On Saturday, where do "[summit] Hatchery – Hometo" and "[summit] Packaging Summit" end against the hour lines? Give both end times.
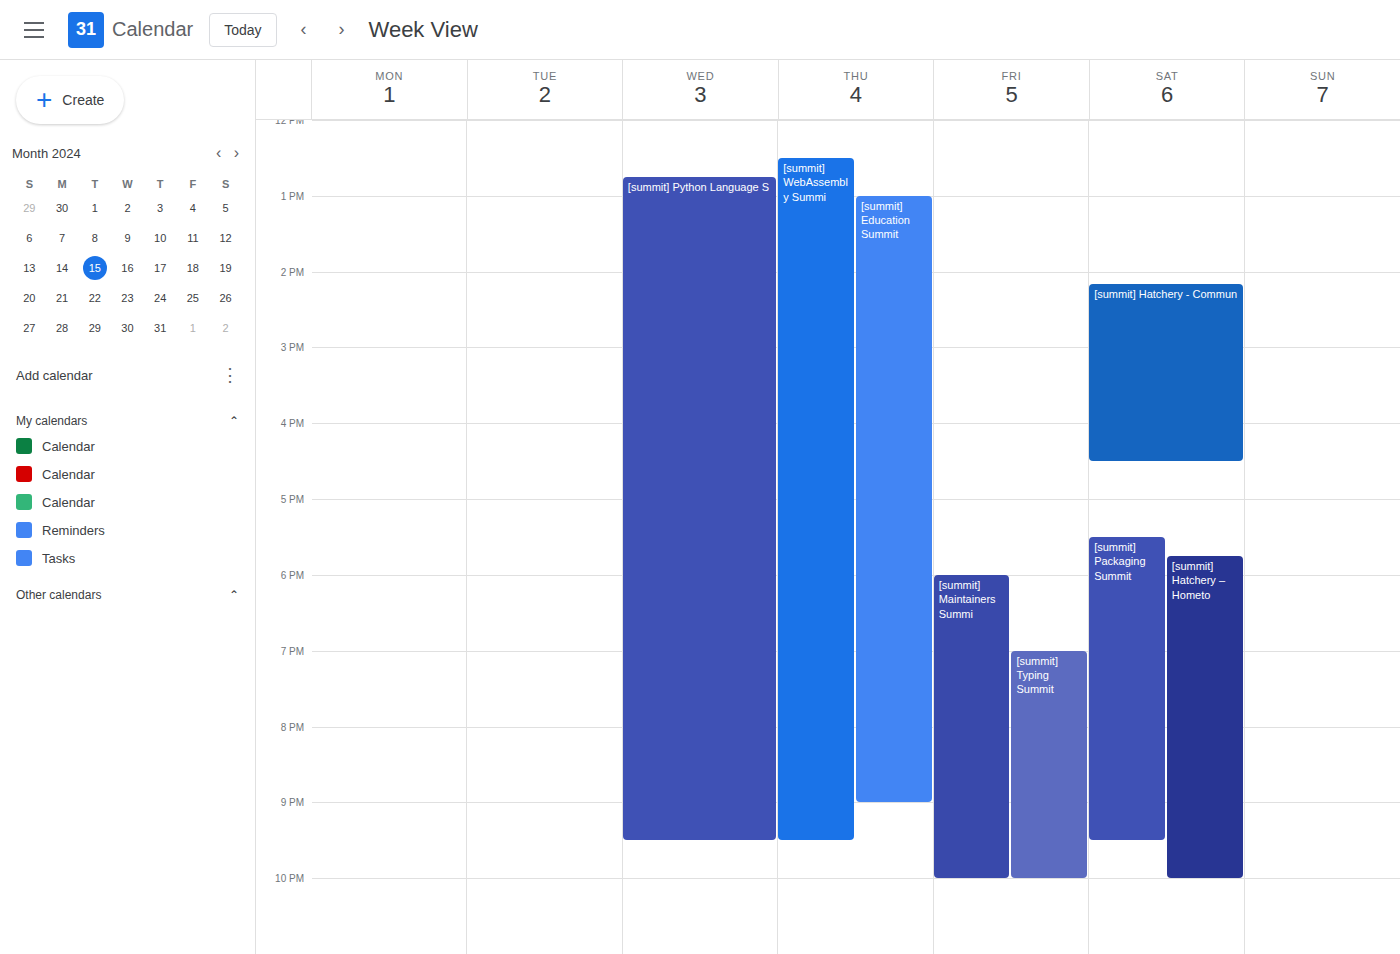
"[summit] Hatchery – Hometo": 10:00 PM, exactly on the 10 PM line. "[summit] Packaging Summit": 9:30 PM, halfway between the 9 PM and 10 PM lines.